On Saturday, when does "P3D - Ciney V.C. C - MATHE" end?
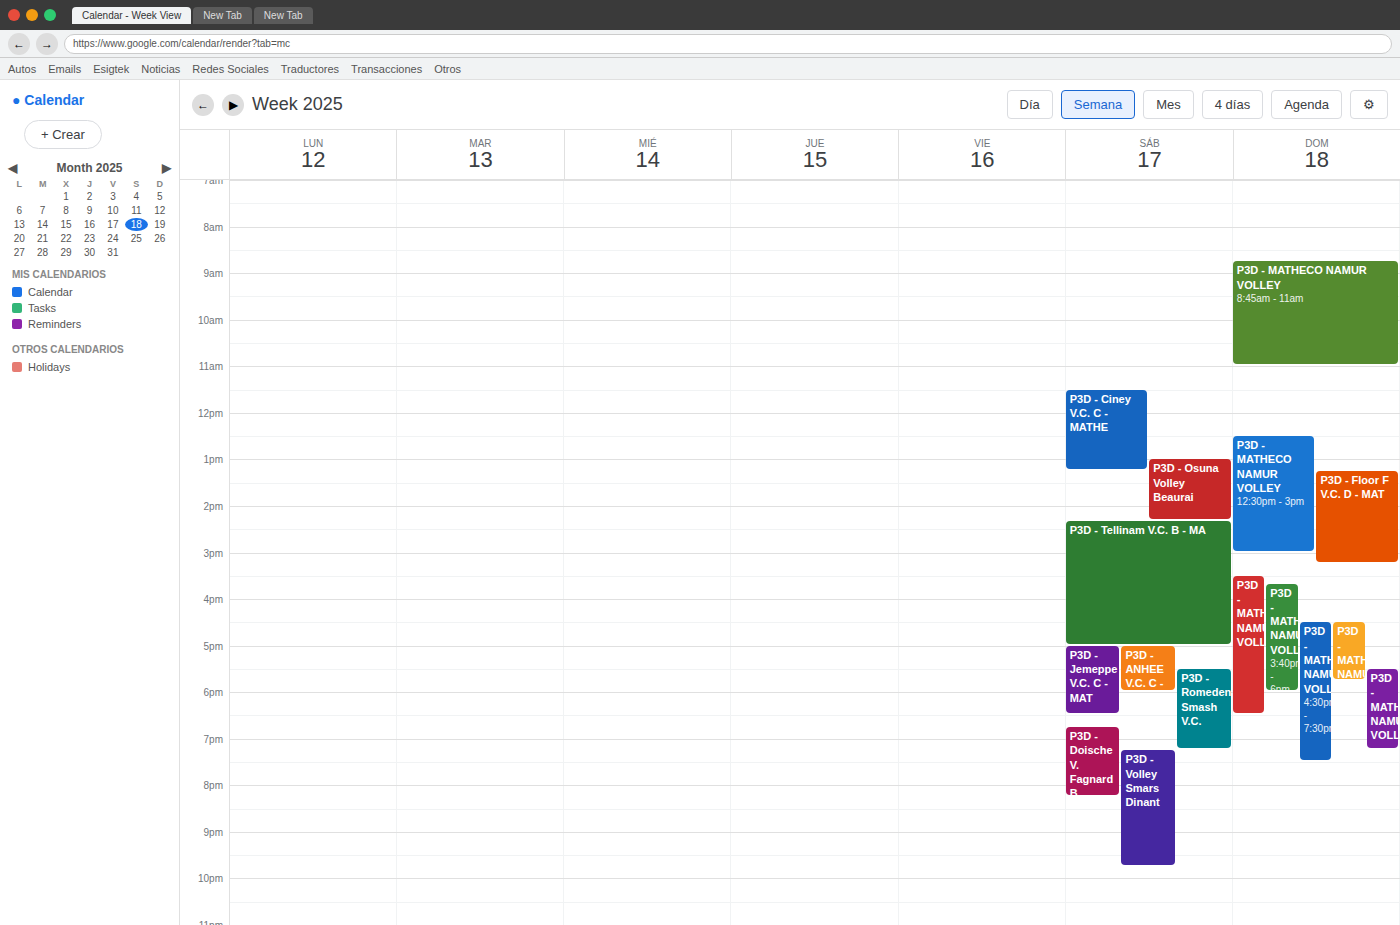
1:15 PM